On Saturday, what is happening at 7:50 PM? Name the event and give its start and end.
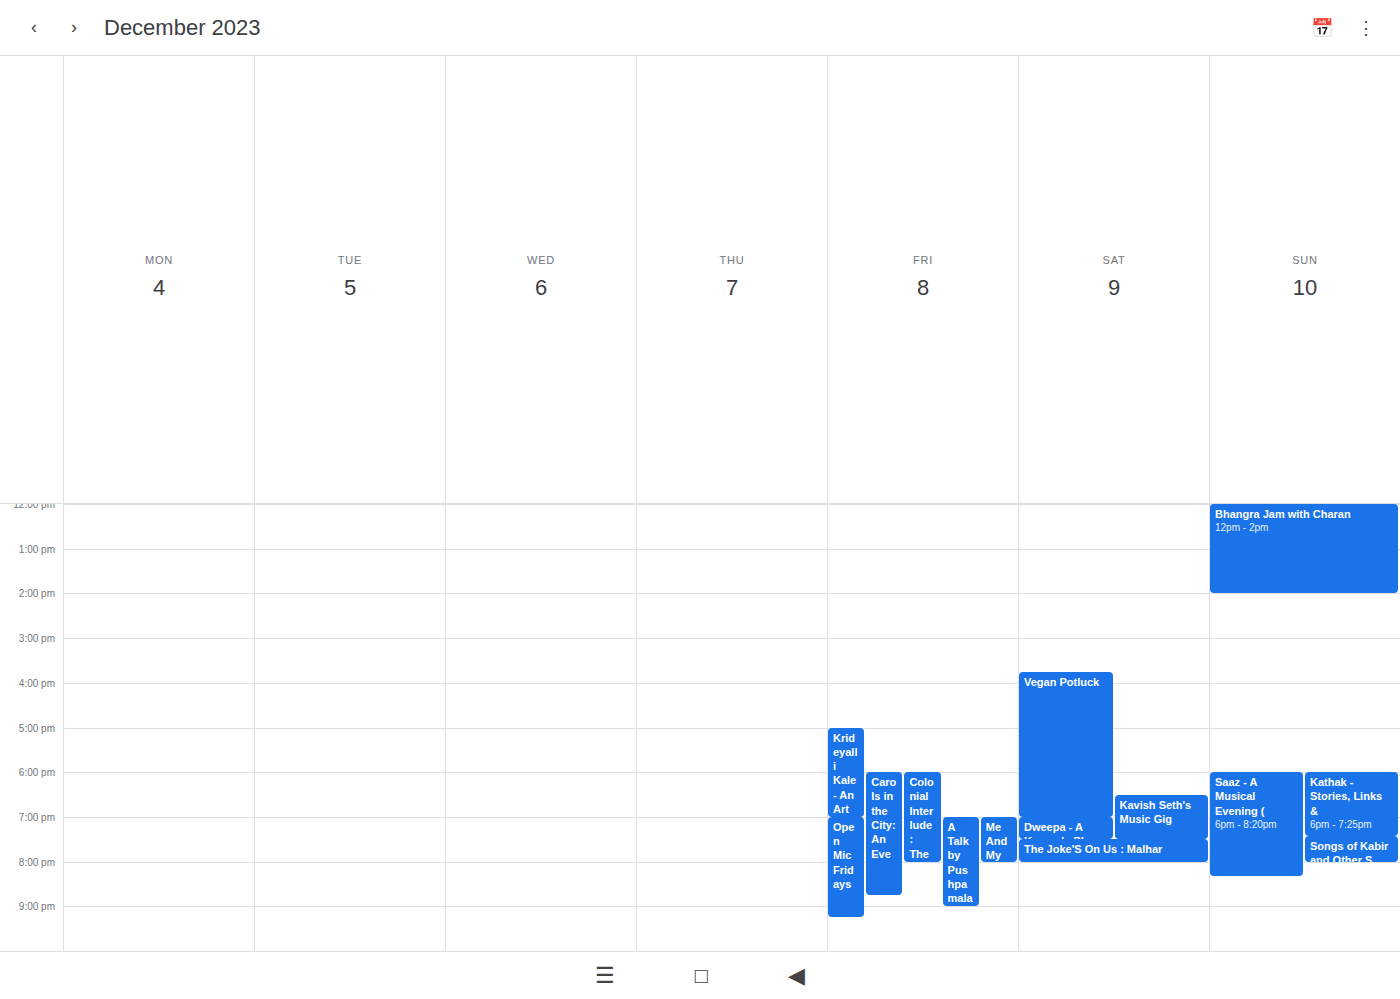
"The Joke'S On Us : Malhar", 7:30 PM to 8:00 PM